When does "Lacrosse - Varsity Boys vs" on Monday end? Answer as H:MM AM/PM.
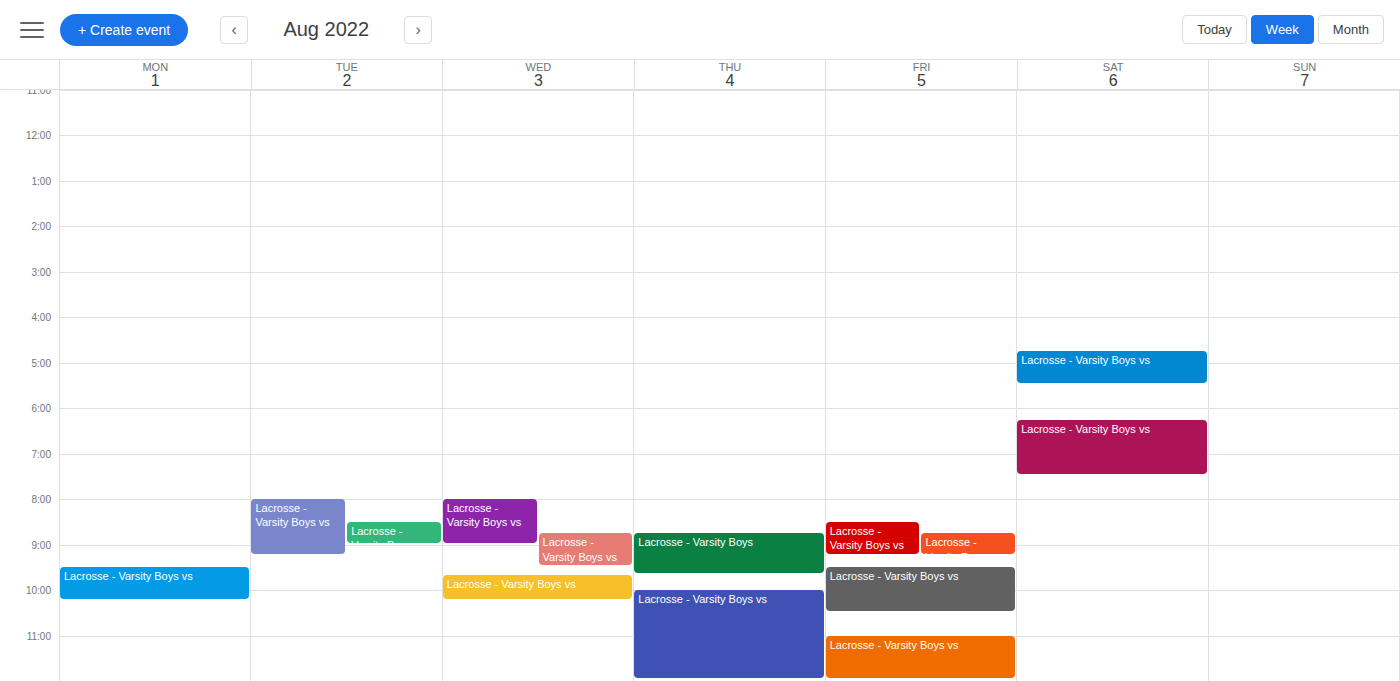
10:15 PM